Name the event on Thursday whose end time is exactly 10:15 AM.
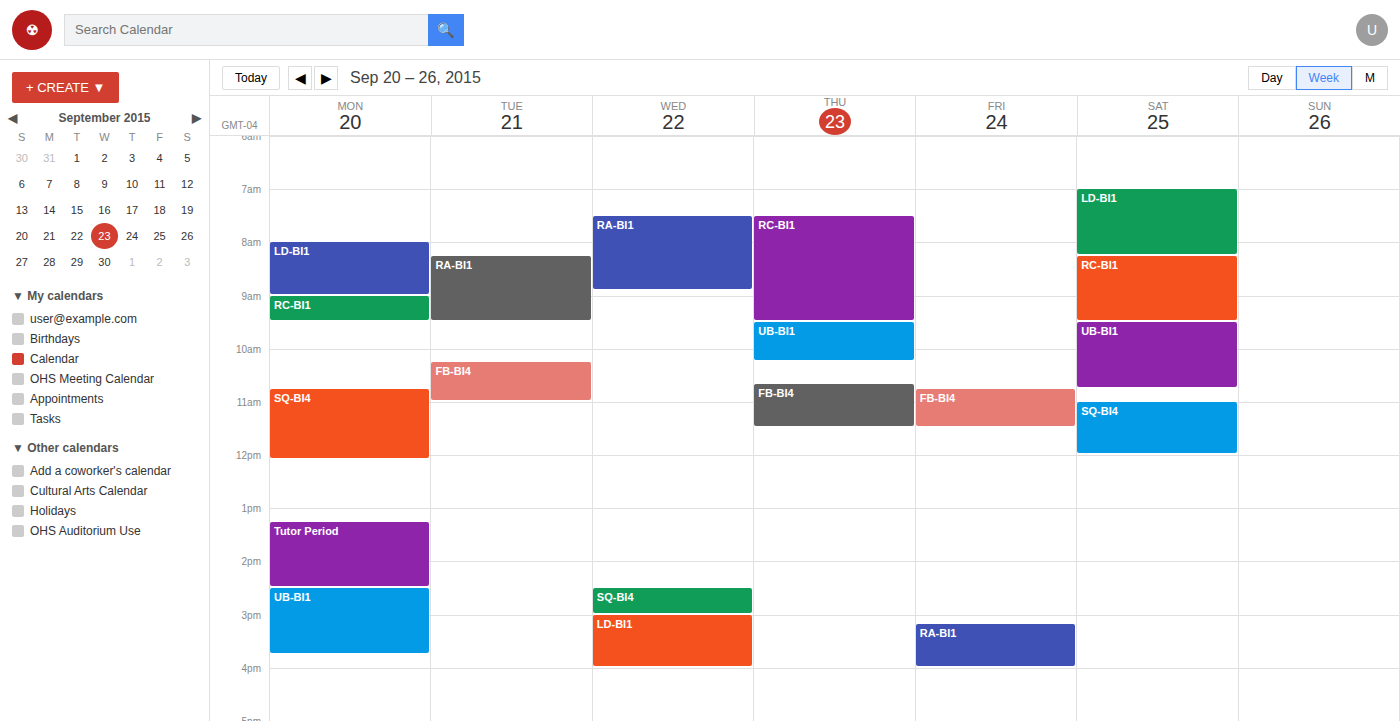
"UB-BI1"